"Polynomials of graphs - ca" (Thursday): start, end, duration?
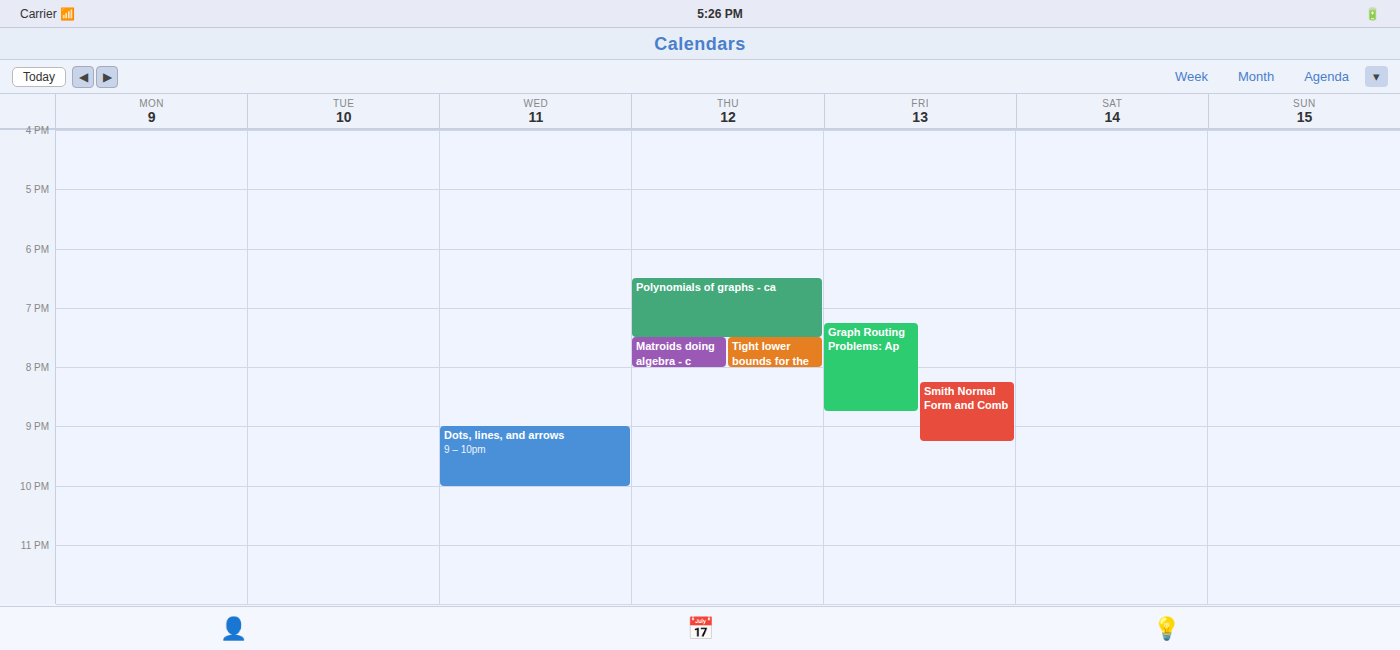
6:30 PM to 7:30 PM, 1 hour